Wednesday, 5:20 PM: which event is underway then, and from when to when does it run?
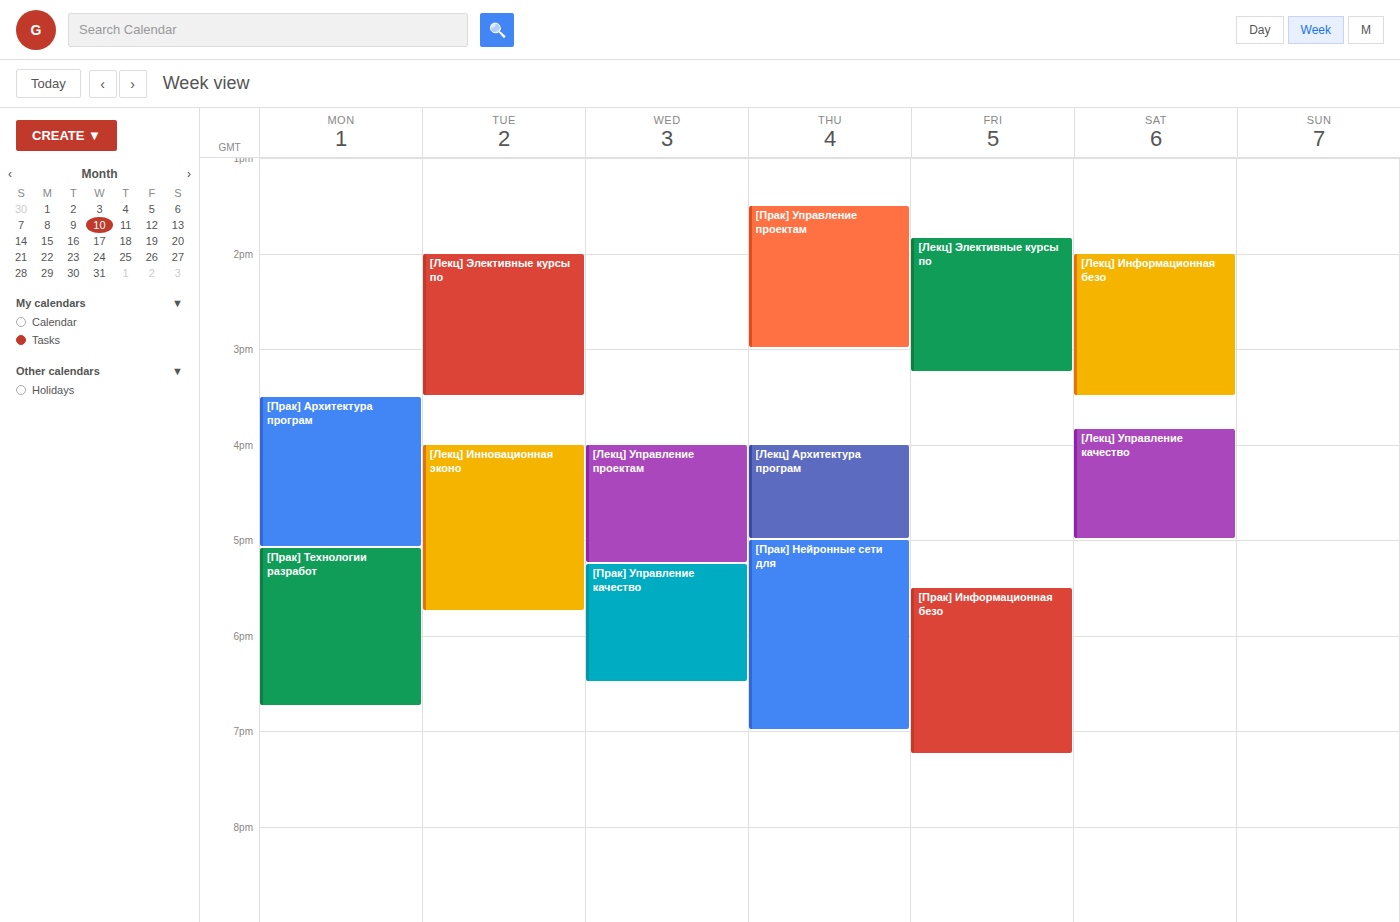
"[Прак] Управление качество", 5:15 PM to 6:30 PM